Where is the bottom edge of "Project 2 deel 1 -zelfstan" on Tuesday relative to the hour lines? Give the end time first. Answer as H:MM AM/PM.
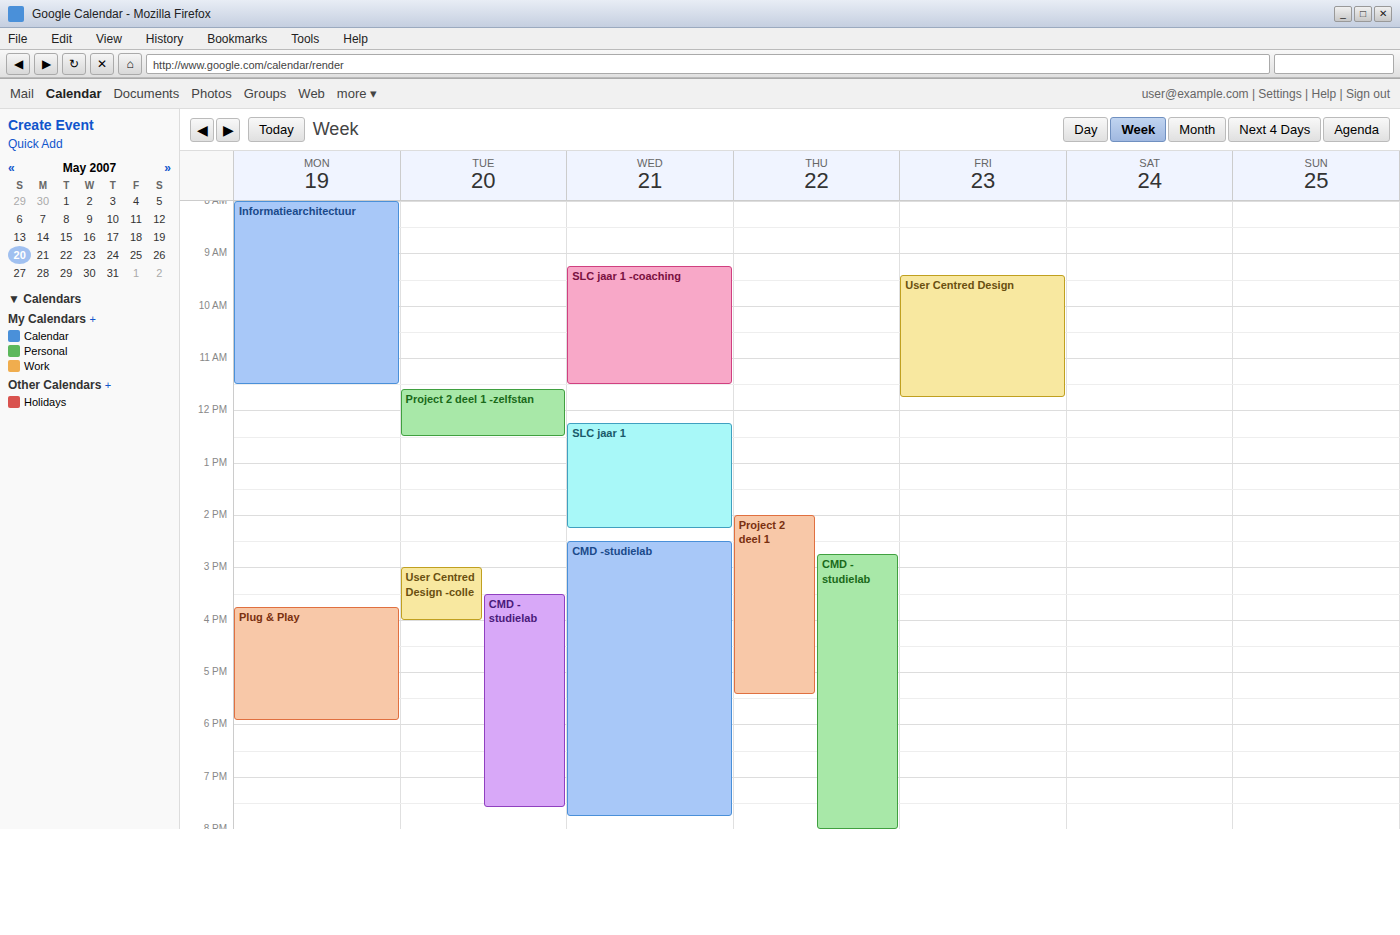
12:30 PM -- halfway between the 12 PM and 1 PM lines.